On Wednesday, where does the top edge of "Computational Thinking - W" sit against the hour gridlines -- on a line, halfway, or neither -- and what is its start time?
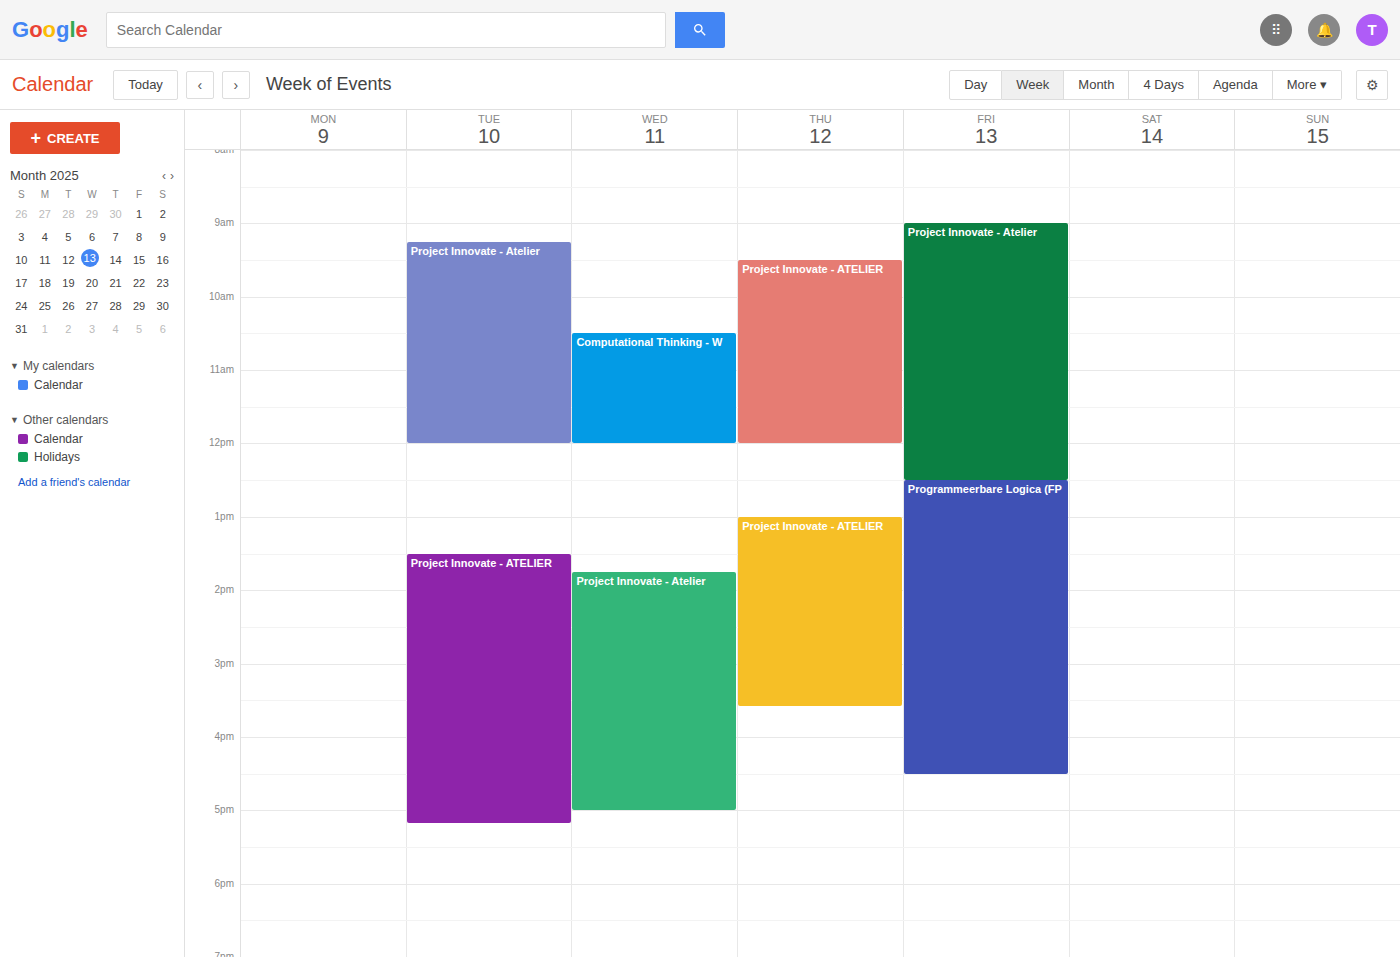
10:30 AM -- halfway between the 10 AM and 11 AM lines.